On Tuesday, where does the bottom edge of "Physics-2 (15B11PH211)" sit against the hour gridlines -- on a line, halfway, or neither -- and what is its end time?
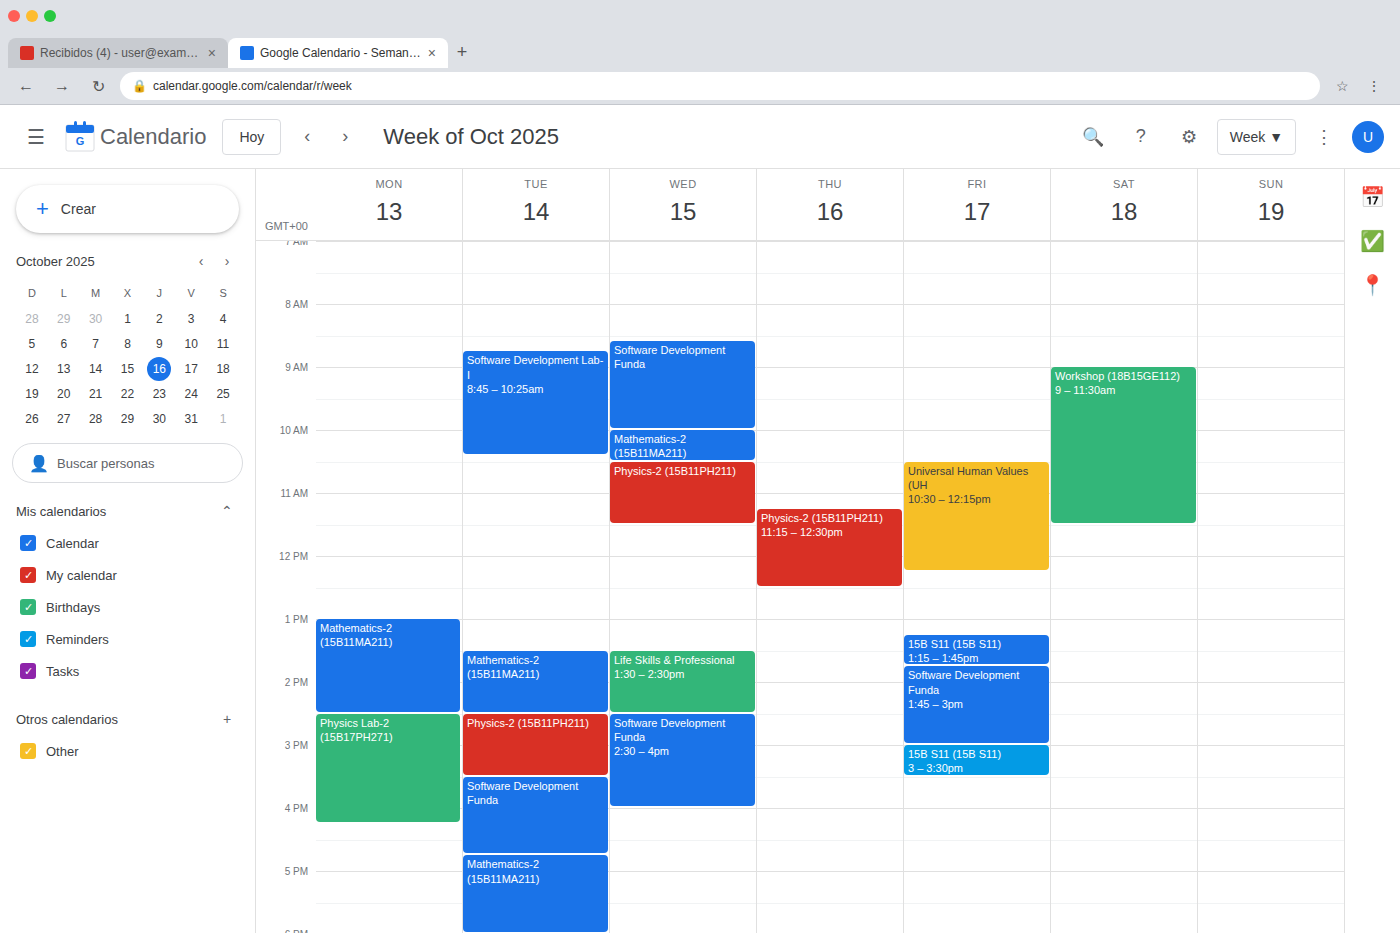
3:30 PM -- halfway between the 3 PM and 4 PM lines.